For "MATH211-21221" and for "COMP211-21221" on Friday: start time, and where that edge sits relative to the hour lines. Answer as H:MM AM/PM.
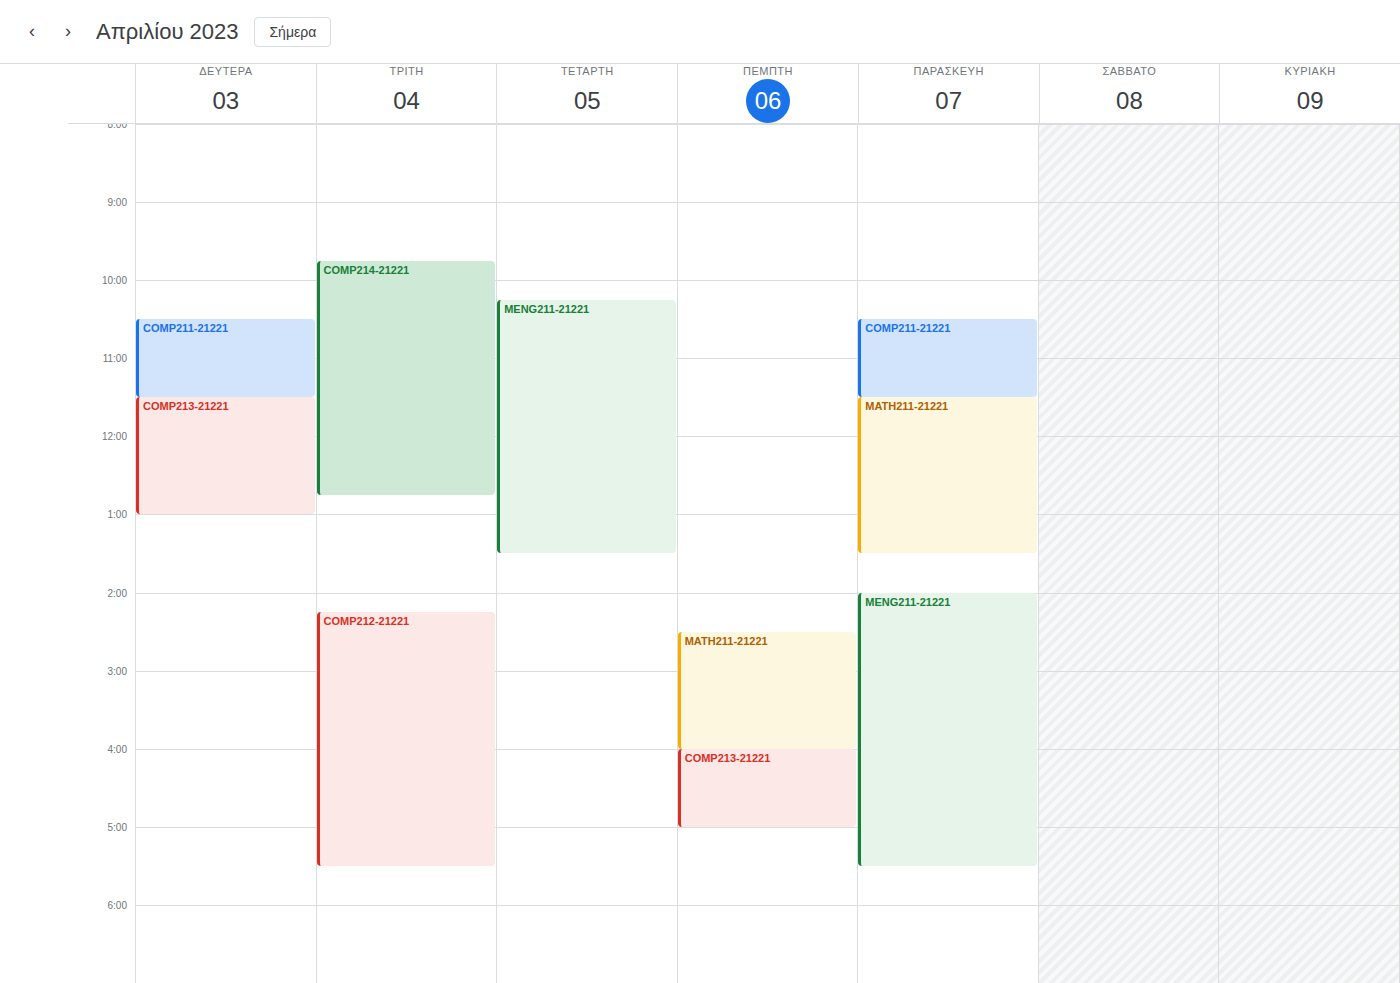
"MATH211-21221": 11:30 AM, halfway between the 11 AM and 12 PM lines. "COMP211-21221": 10:30 AM, halfway between the 10 AM and 11 AM lines.